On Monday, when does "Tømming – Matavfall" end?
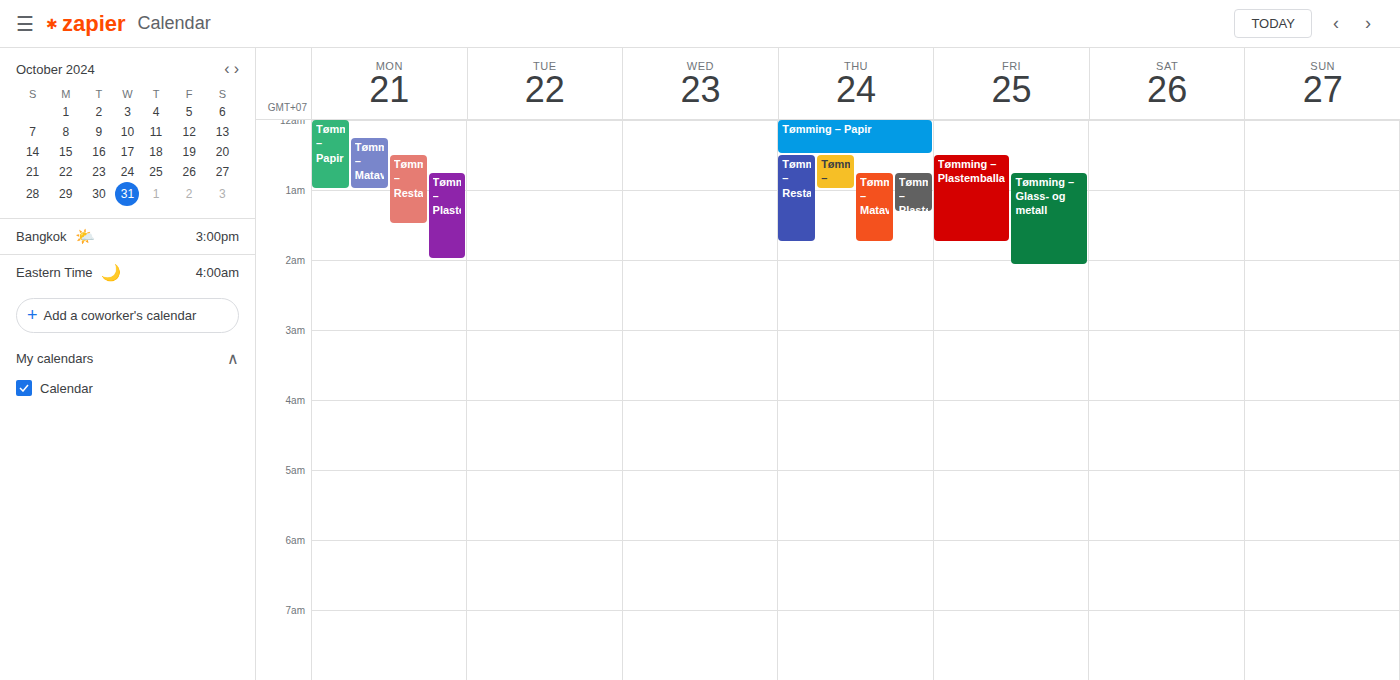
1:00 AM